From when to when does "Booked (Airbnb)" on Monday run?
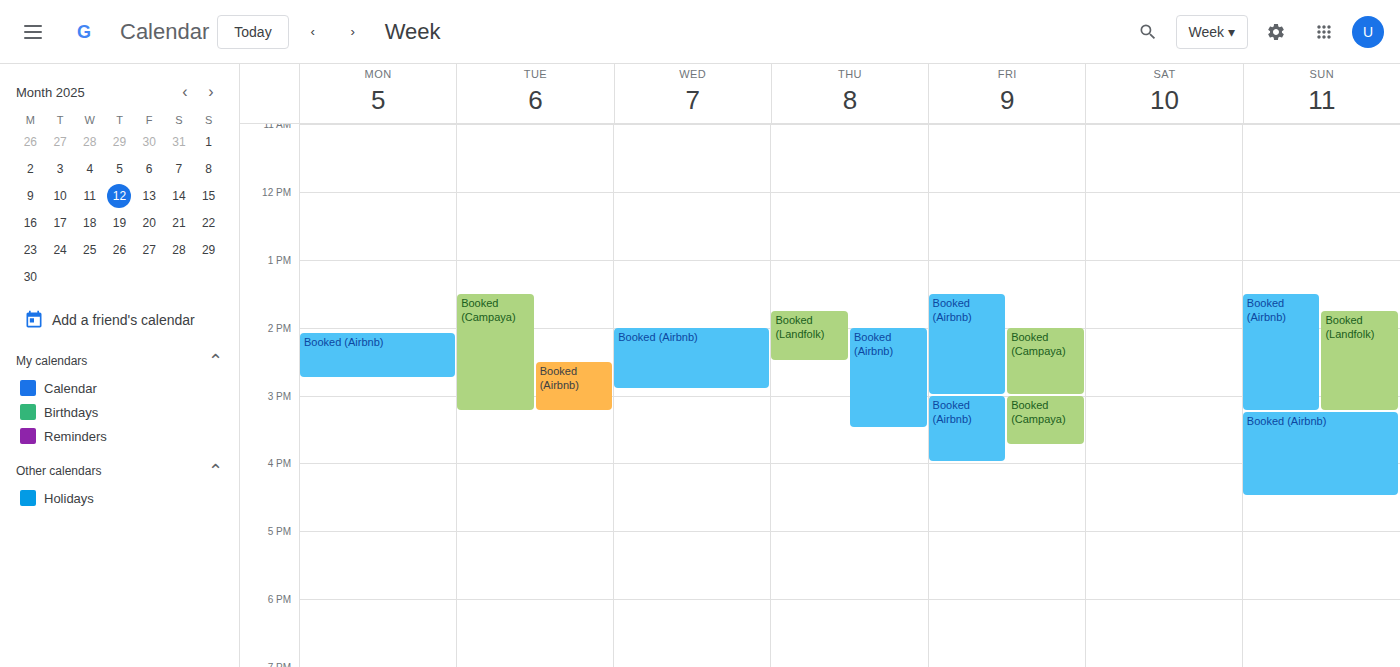
2:05 PM to 2:45 PM